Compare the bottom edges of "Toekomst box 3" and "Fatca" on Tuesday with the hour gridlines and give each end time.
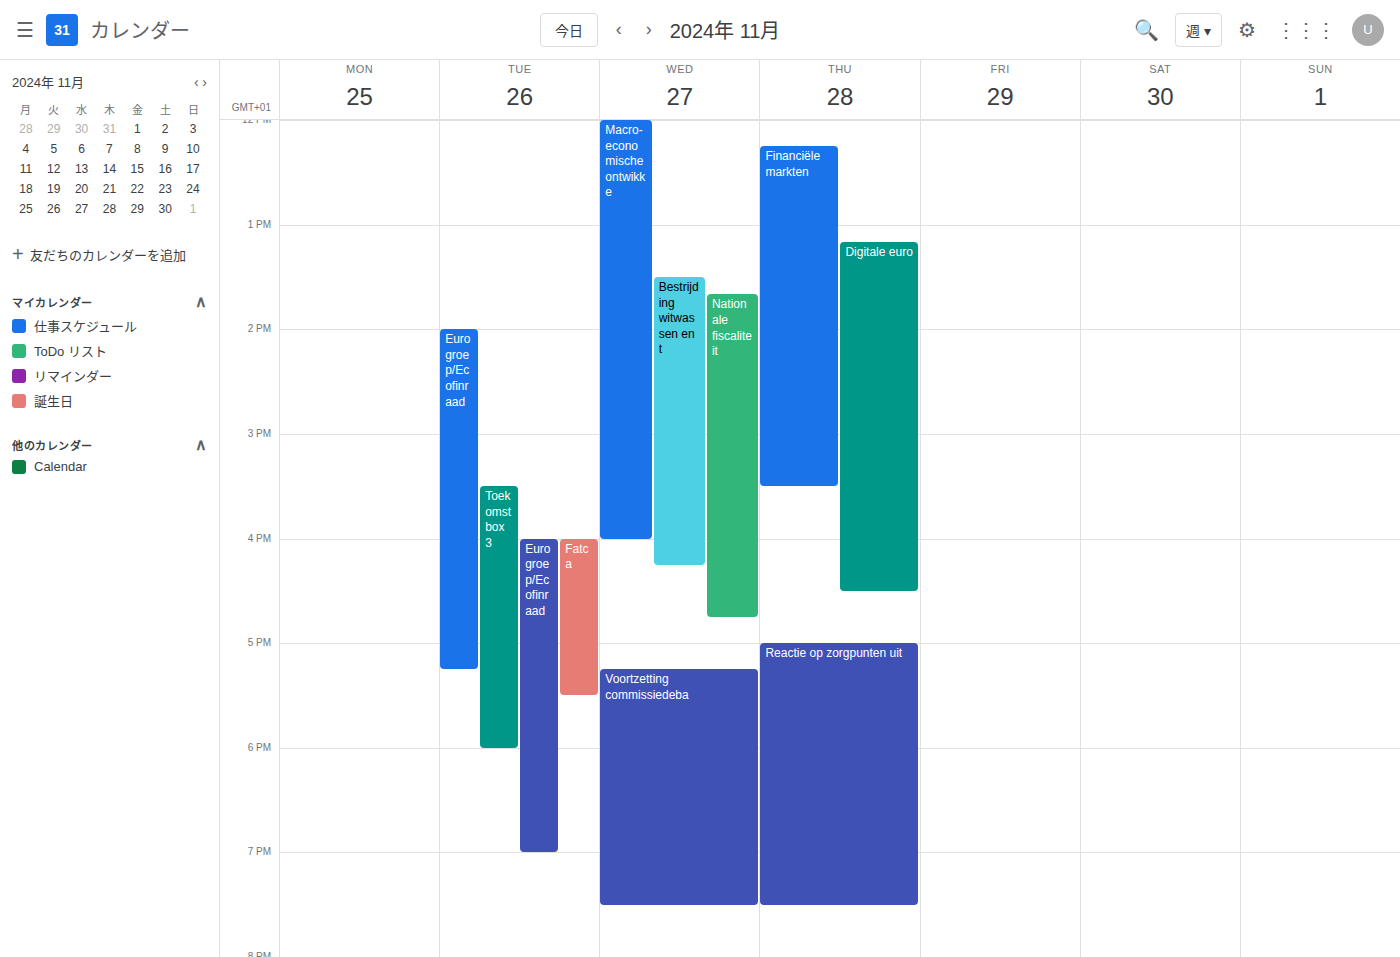
"Toekomst box 3": 6:00 PM, exactly on the 6 PM line. "Fatca": 5:30 PM, halfway between the 5 PM and 6 PM lines.